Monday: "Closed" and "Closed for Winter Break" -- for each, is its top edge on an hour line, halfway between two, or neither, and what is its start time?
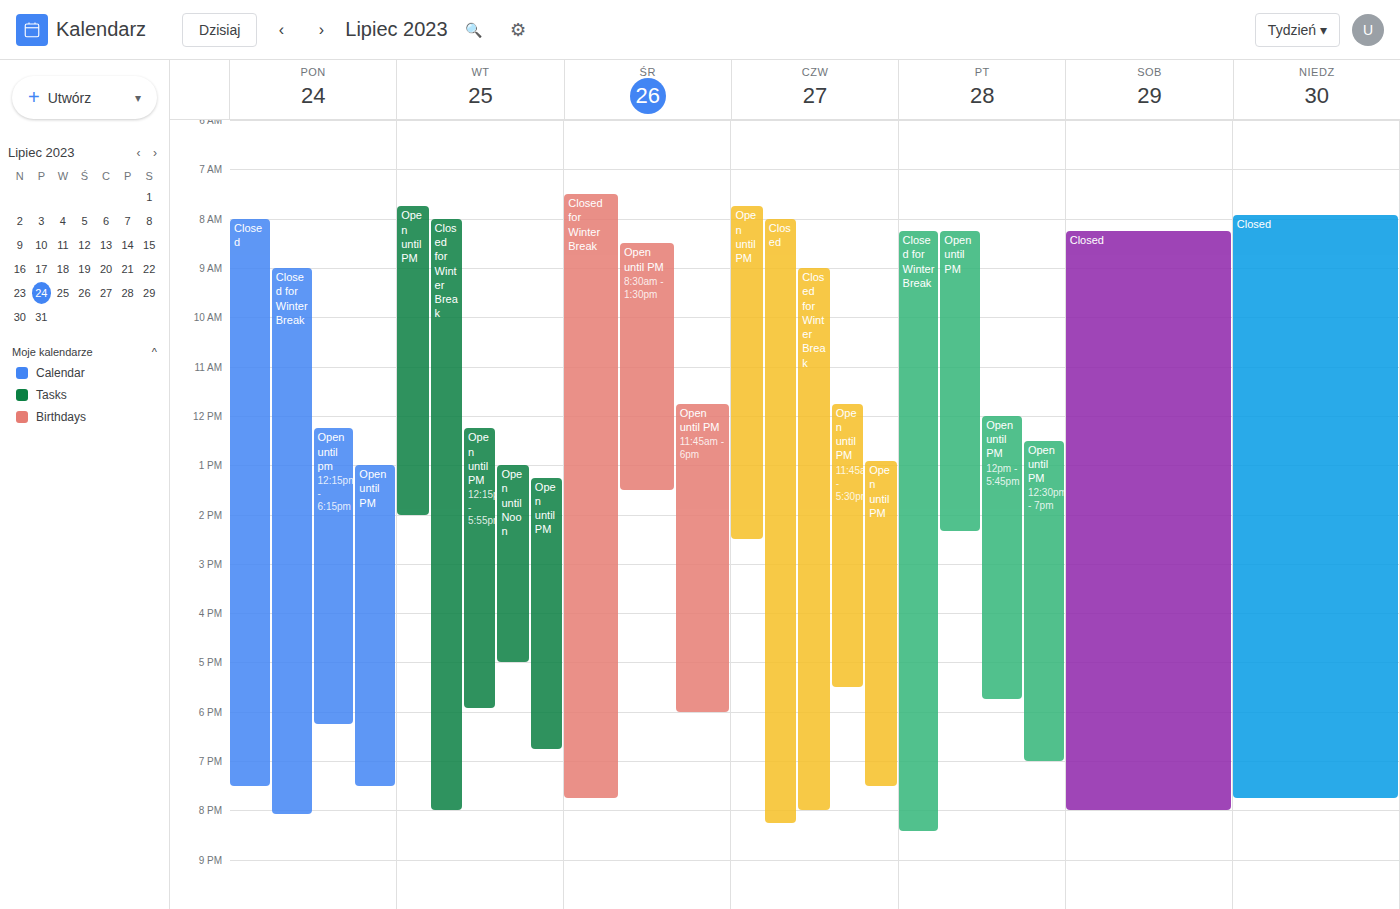
"Closed": 8:00 AM, exactly on the 8 AM line. "Closed for Winter Break": 9:00 AM, exactly on the 9 AM line.